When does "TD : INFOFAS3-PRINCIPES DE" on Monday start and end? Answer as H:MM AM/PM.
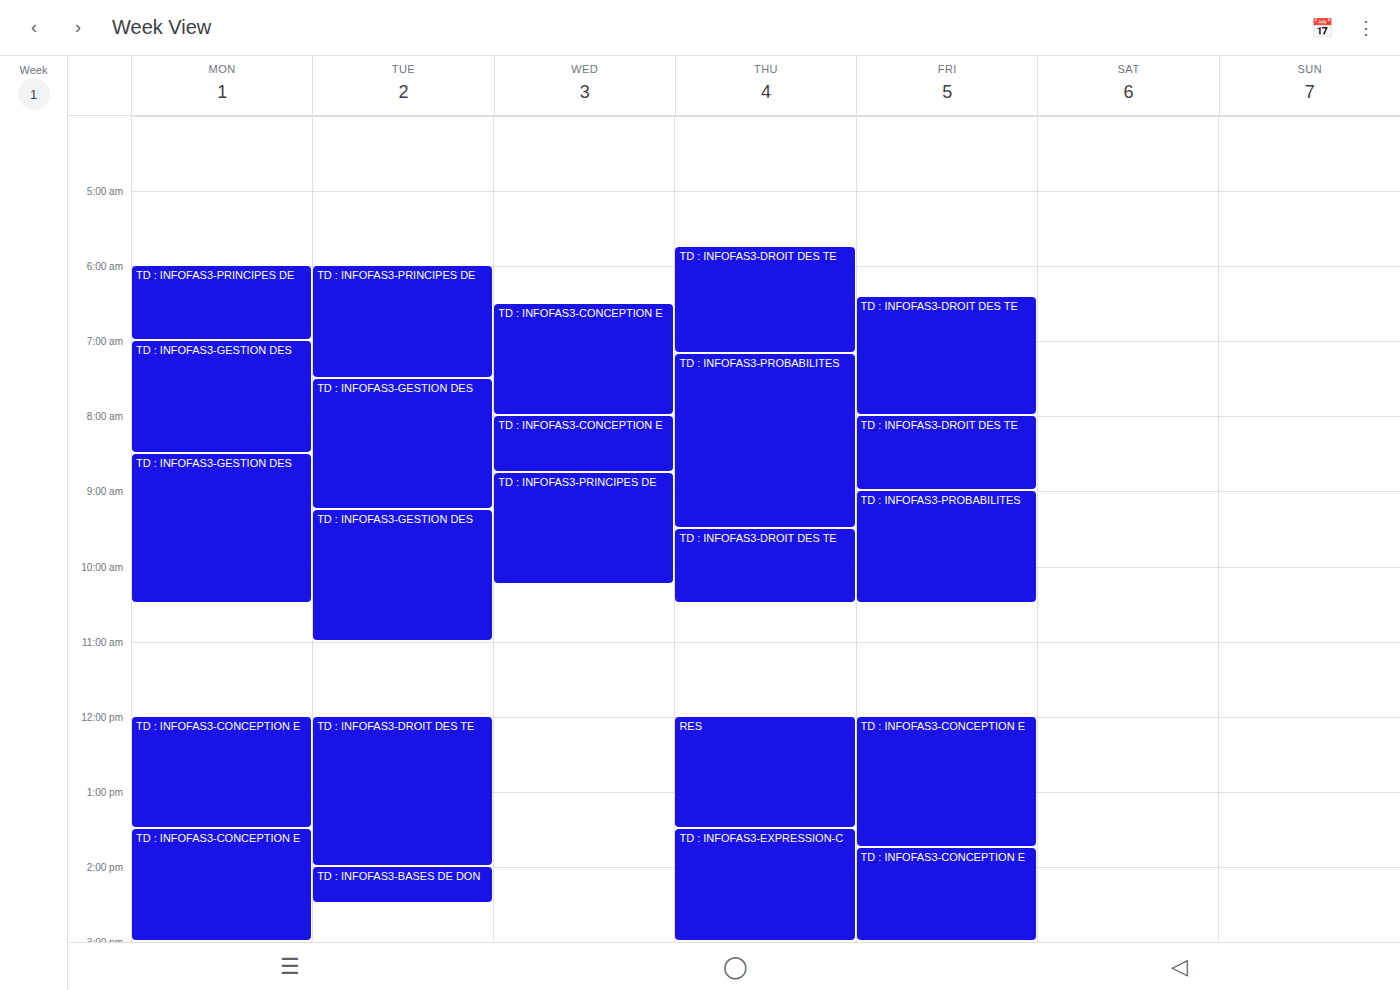
6:00 AM to 7:00 AM